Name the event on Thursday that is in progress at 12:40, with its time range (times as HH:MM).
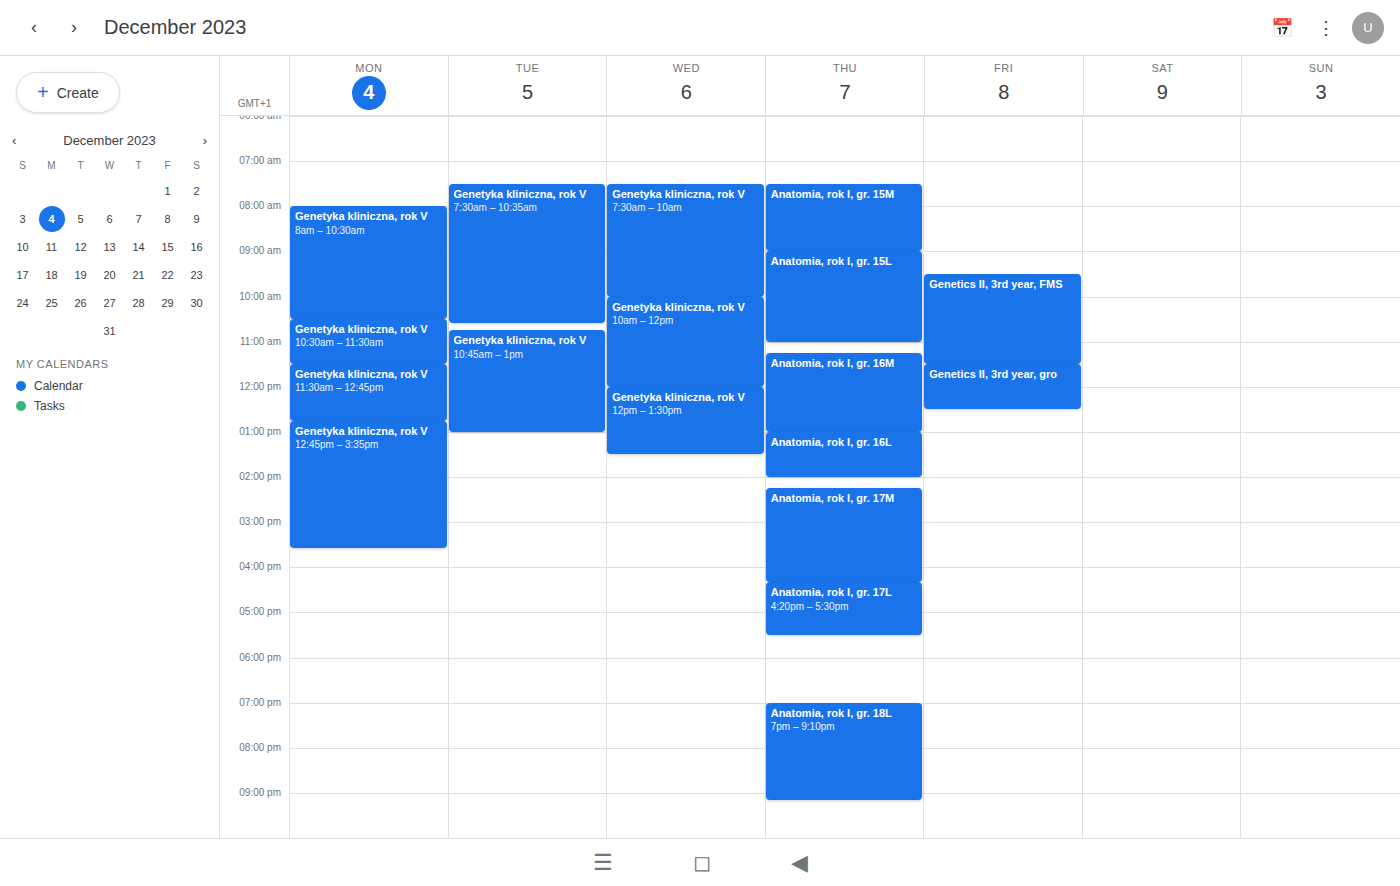
"Anatomia, rok I, gr. 16M", 11:15 to 13:00